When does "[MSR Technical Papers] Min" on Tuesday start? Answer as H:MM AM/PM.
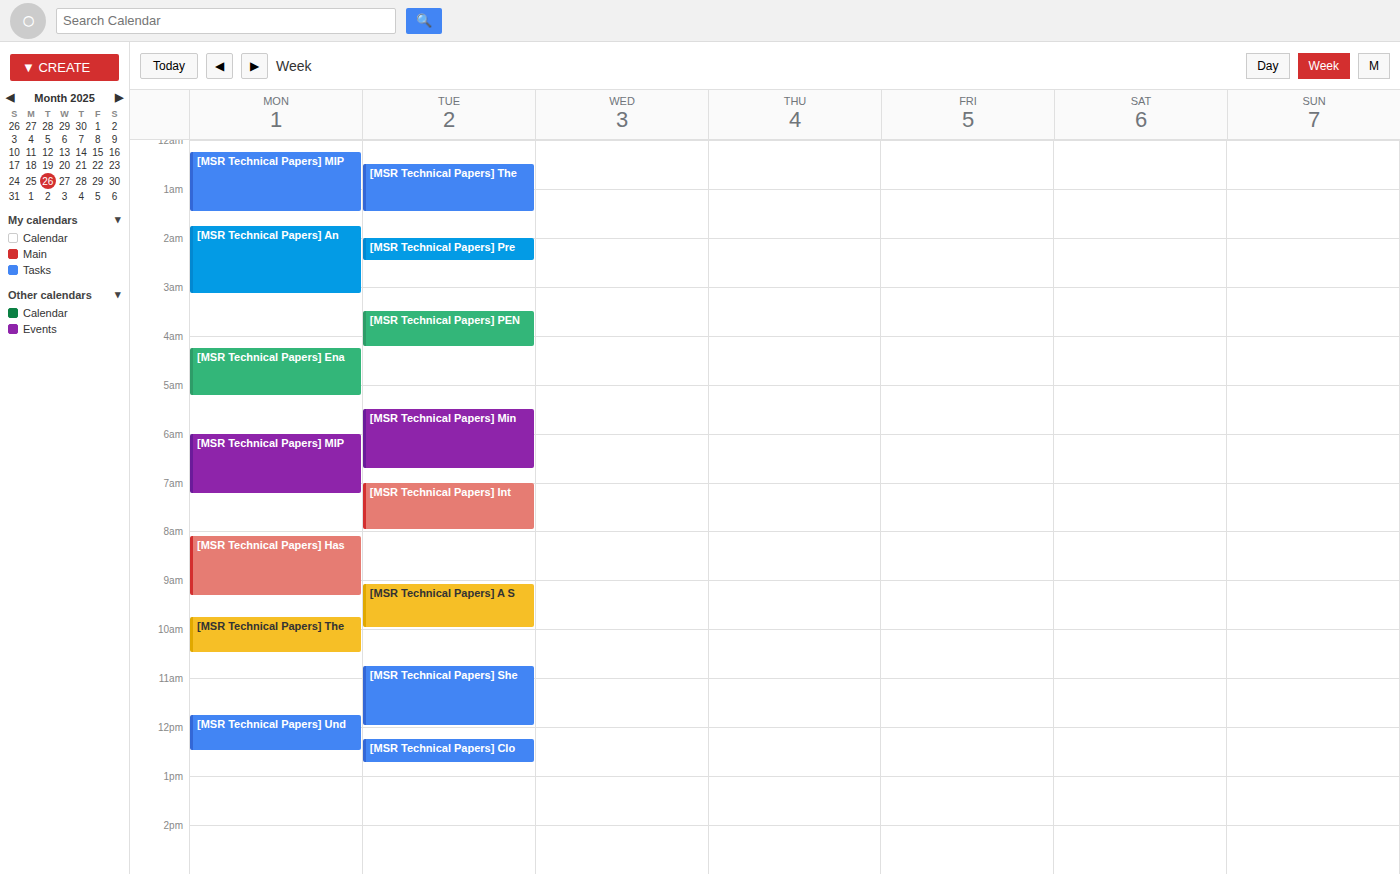
5:30 AM